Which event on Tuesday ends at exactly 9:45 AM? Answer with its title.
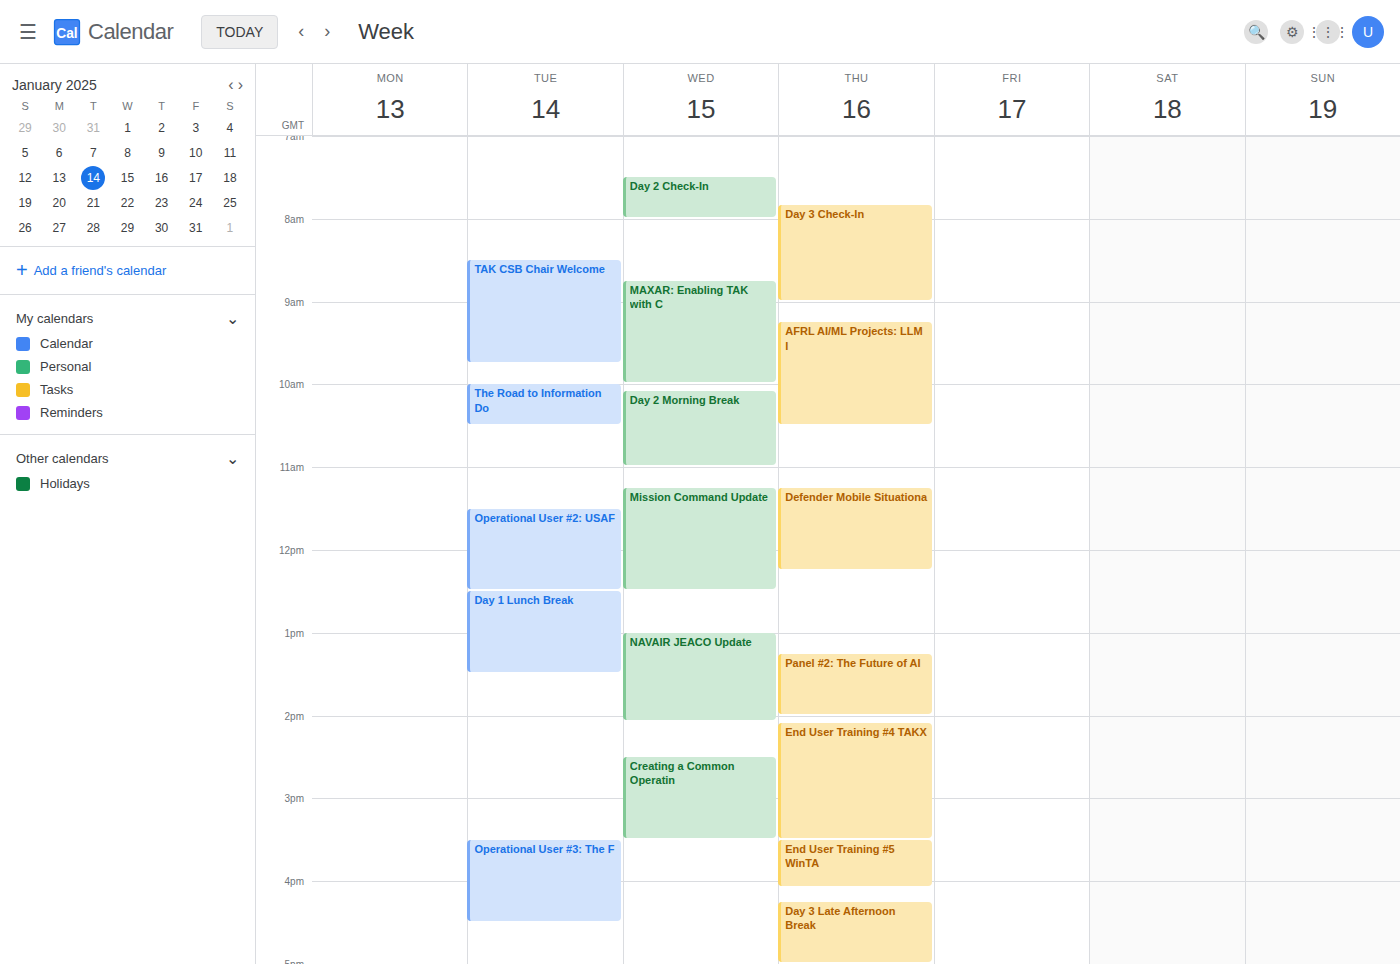
"TAK CSB Chair Welcome"